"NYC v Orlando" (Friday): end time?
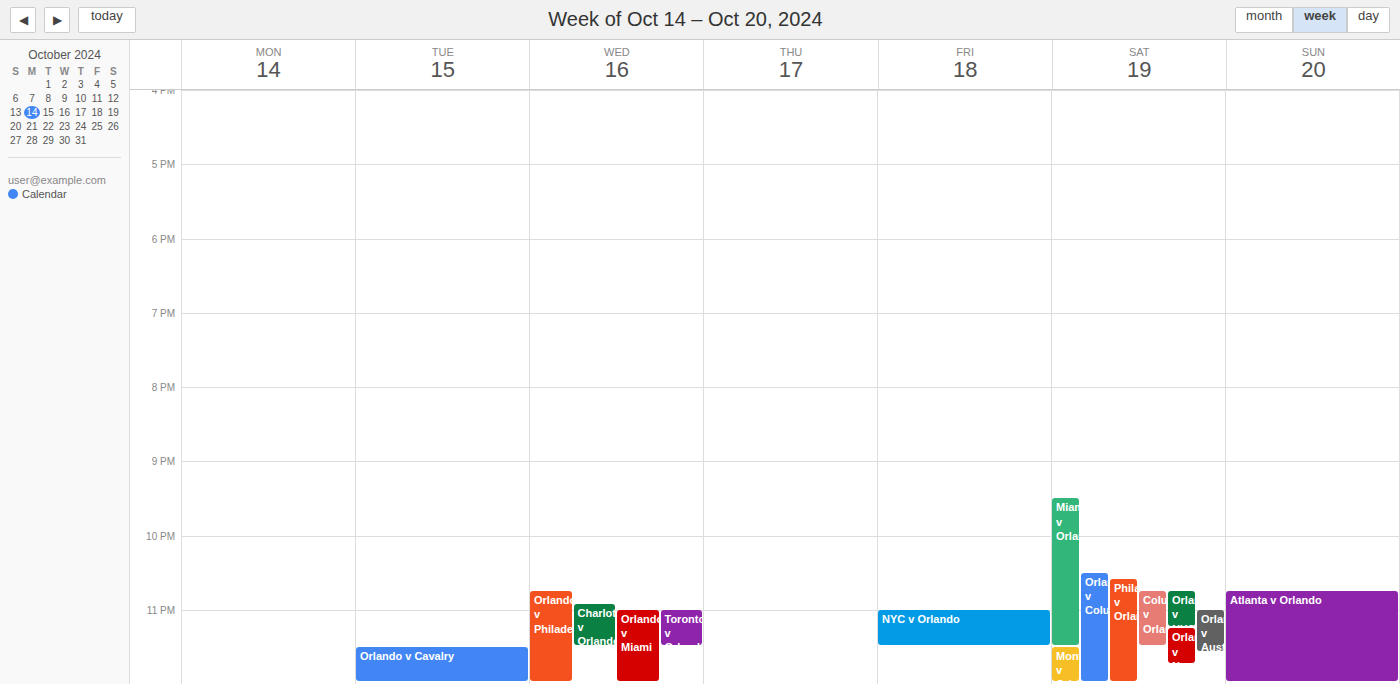
11:30 PM